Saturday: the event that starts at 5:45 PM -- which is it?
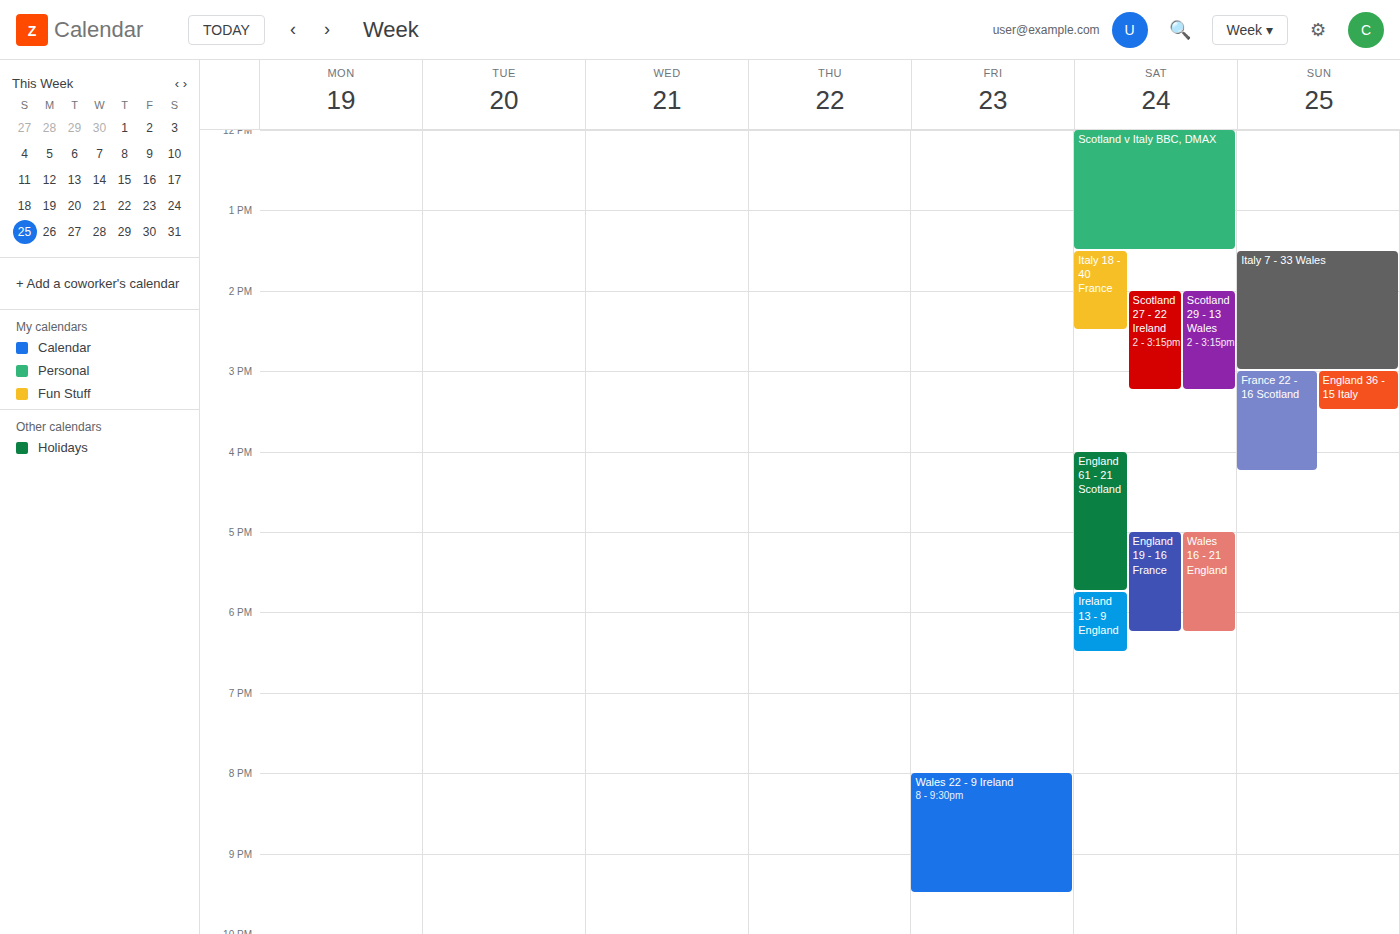
"Ireland 13 - 9 England"